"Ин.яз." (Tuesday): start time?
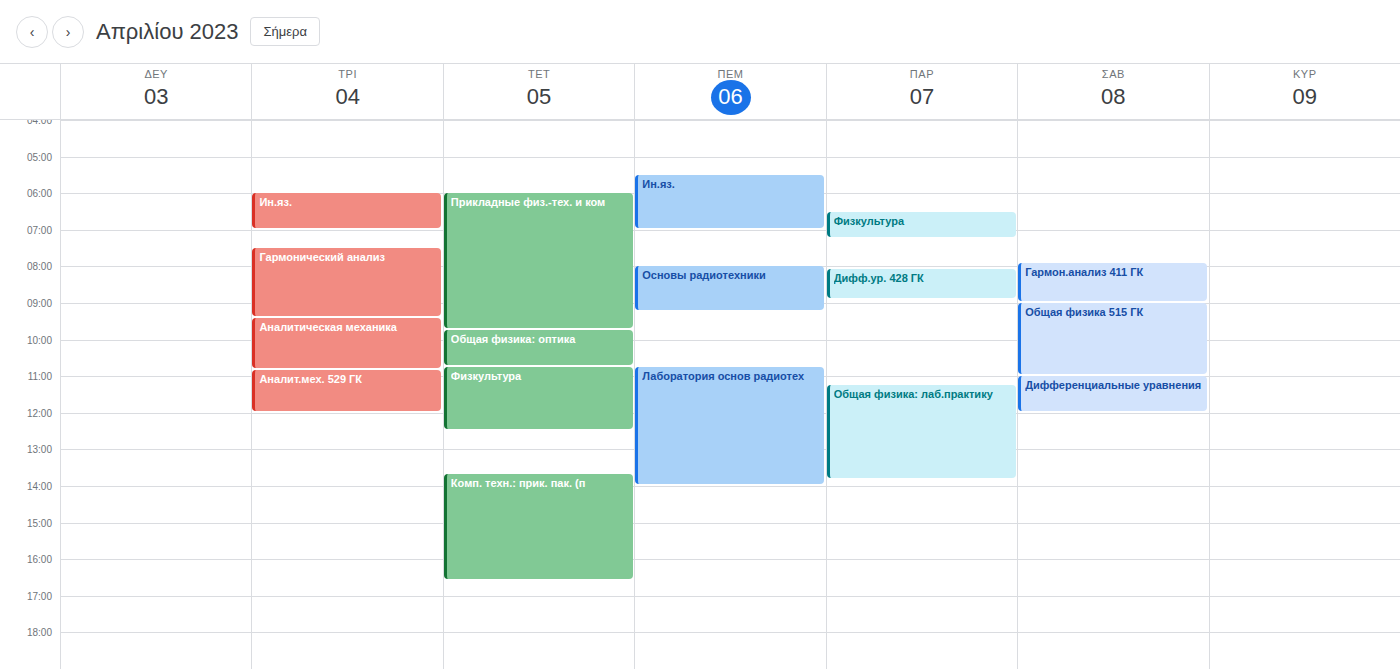
6:00 AM